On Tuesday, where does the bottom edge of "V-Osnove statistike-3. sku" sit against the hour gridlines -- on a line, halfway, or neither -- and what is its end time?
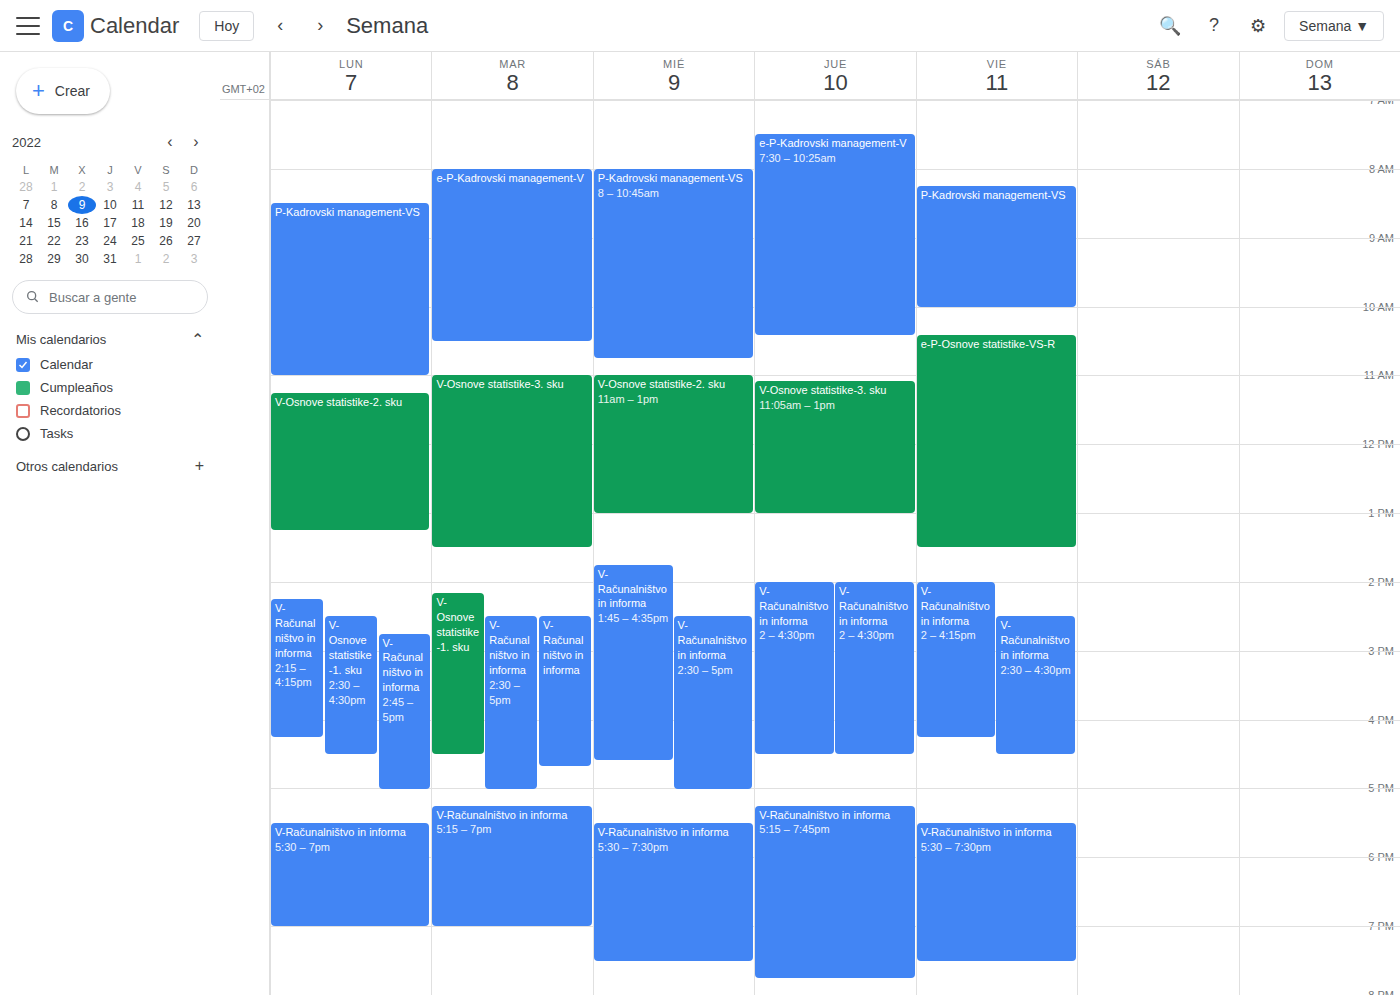
1:30 PM -- halfway between the 1 PM and 2 PM lines.